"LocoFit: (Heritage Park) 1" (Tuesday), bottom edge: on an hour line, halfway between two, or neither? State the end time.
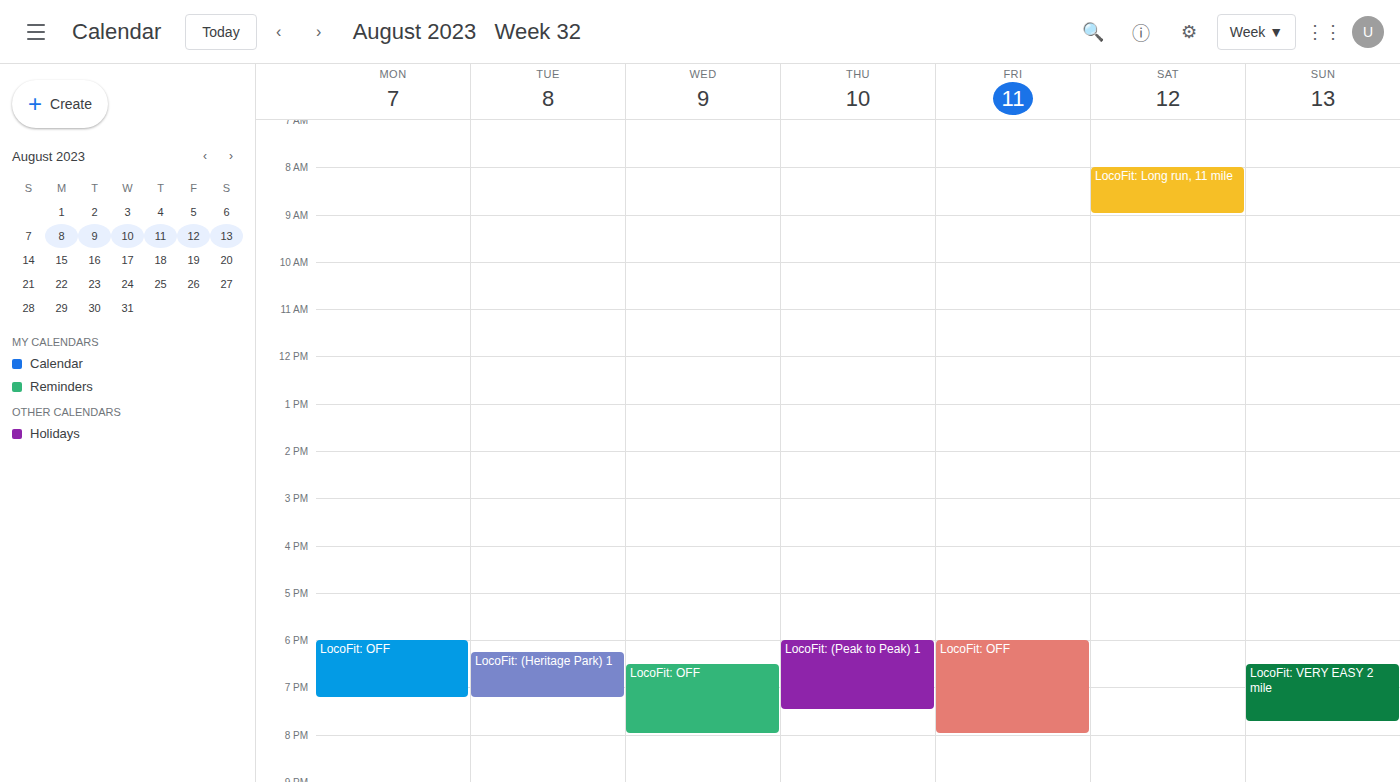
7:15 PM -- neither: a quarter of the way from the 7 PM line to the 8 PM line.